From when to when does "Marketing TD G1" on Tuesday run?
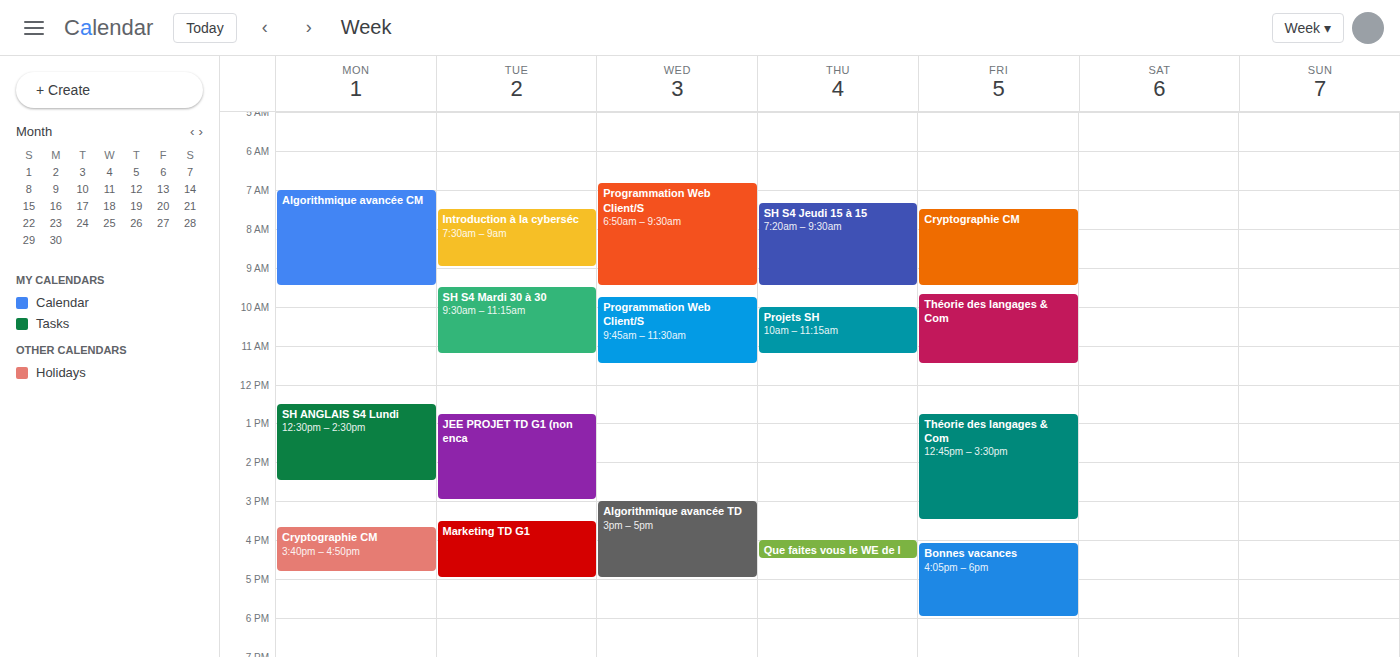
15:30 to 17:00